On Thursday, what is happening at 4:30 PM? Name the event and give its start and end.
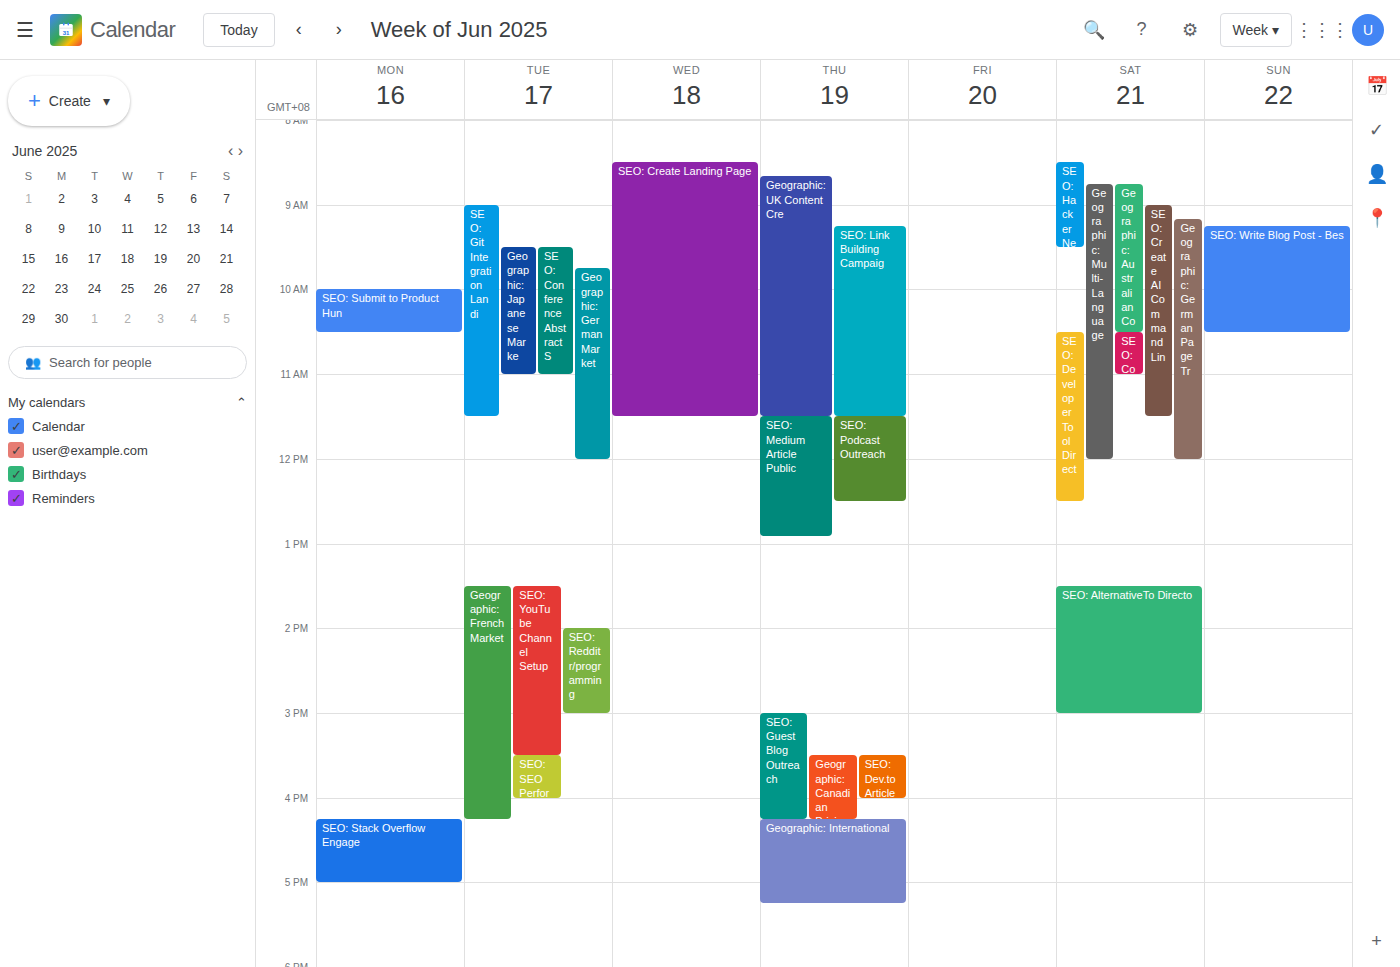
"Geographic: International", 4:15 PM to 5:15 PM